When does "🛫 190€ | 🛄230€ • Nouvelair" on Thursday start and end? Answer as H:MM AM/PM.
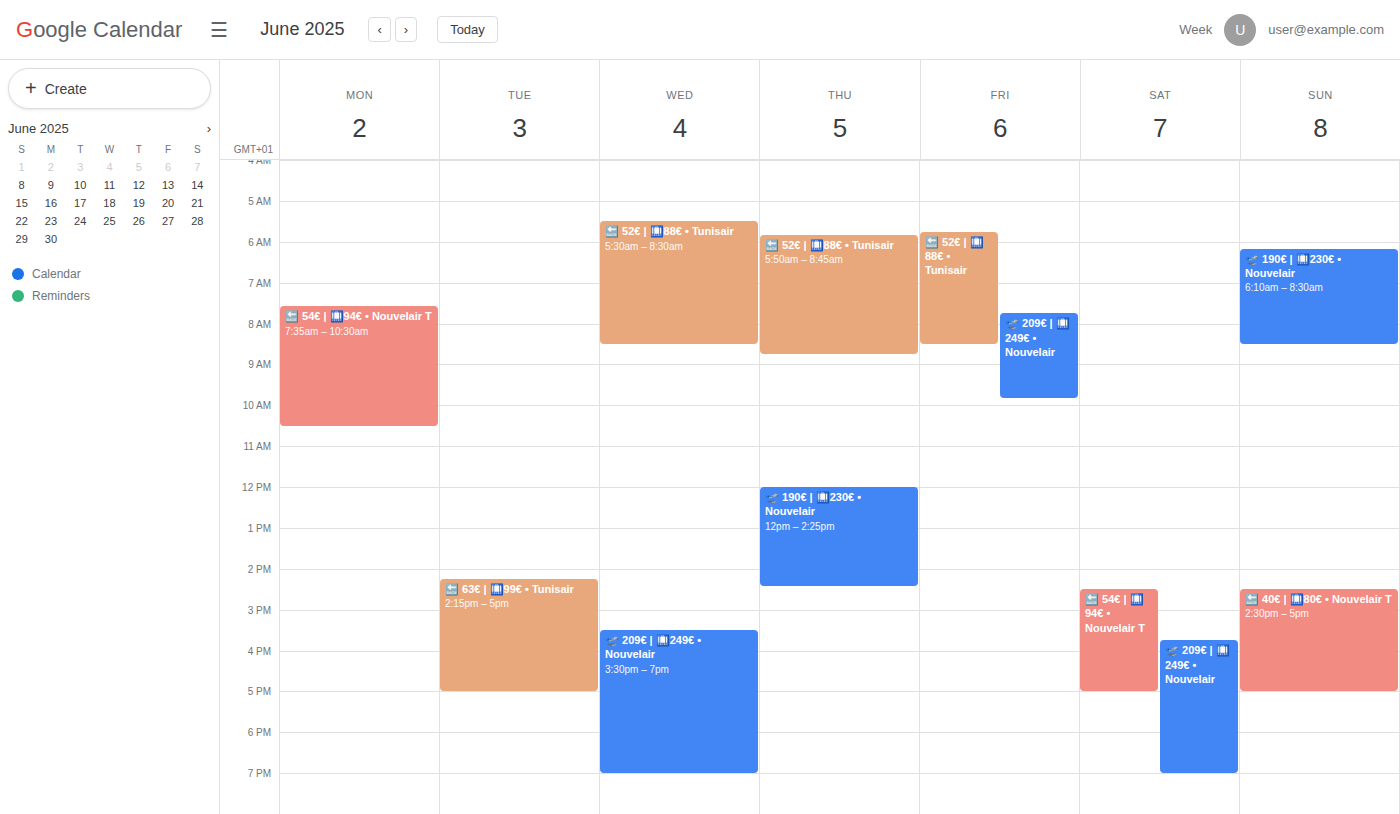
12:00 PM to 2:25 PM